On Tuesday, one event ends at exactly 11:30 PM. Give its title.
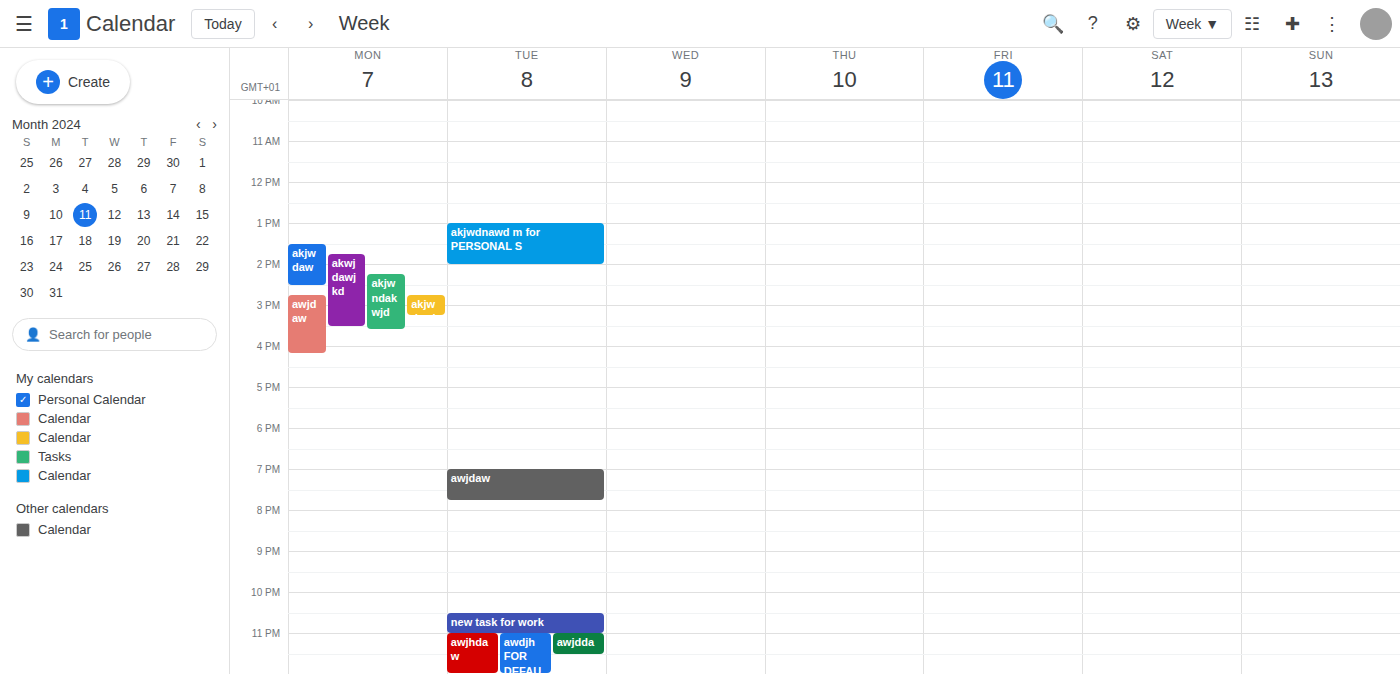
"awjdda"